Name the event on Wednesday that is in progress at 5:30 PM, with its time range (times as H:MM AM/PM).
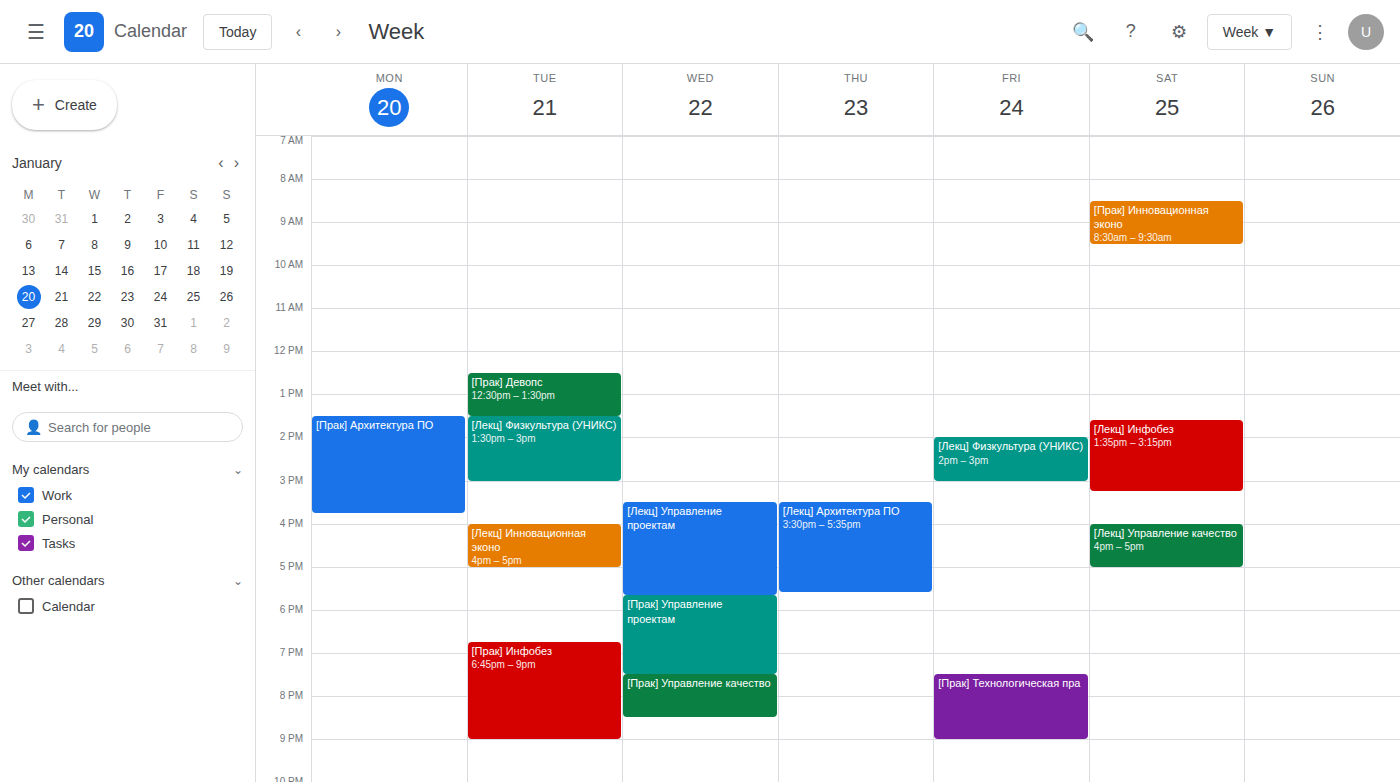
"[Лекц] Управление проектам", 3:30 PM to 5:40 PM